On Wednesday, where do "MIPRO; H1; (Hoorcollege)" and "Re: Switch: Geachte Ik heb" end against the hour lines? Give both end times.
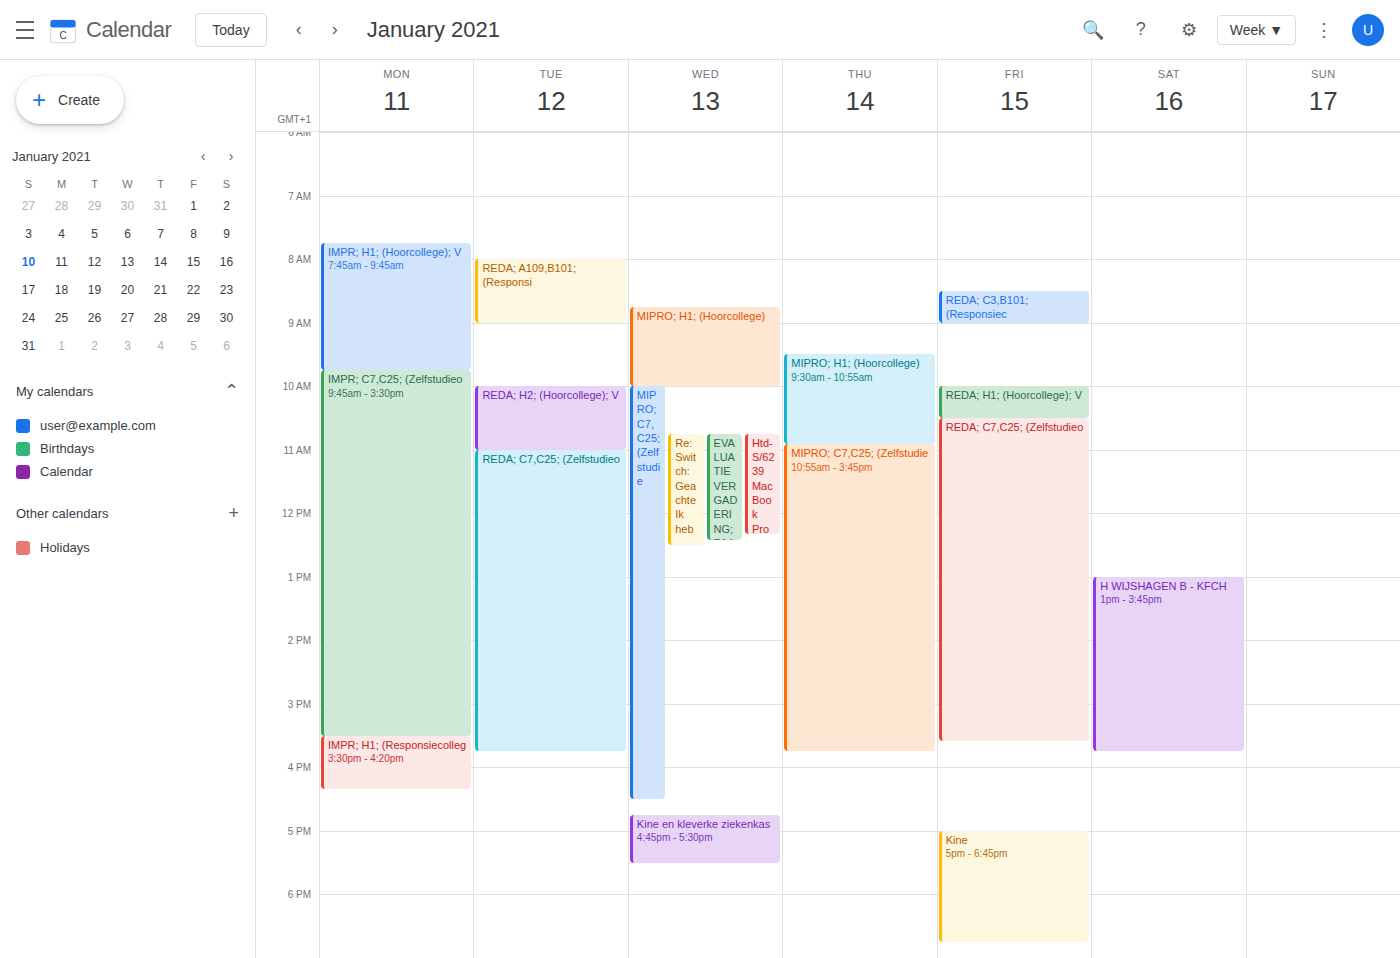
"MIPRO; H1; (Hoorcollege)": 10:00 AM, exactly on the 10 AM line. "Re: Switch: Geachte Ik heb": 12:30 PM, halfway between the 12 PM and 1 PM lines.